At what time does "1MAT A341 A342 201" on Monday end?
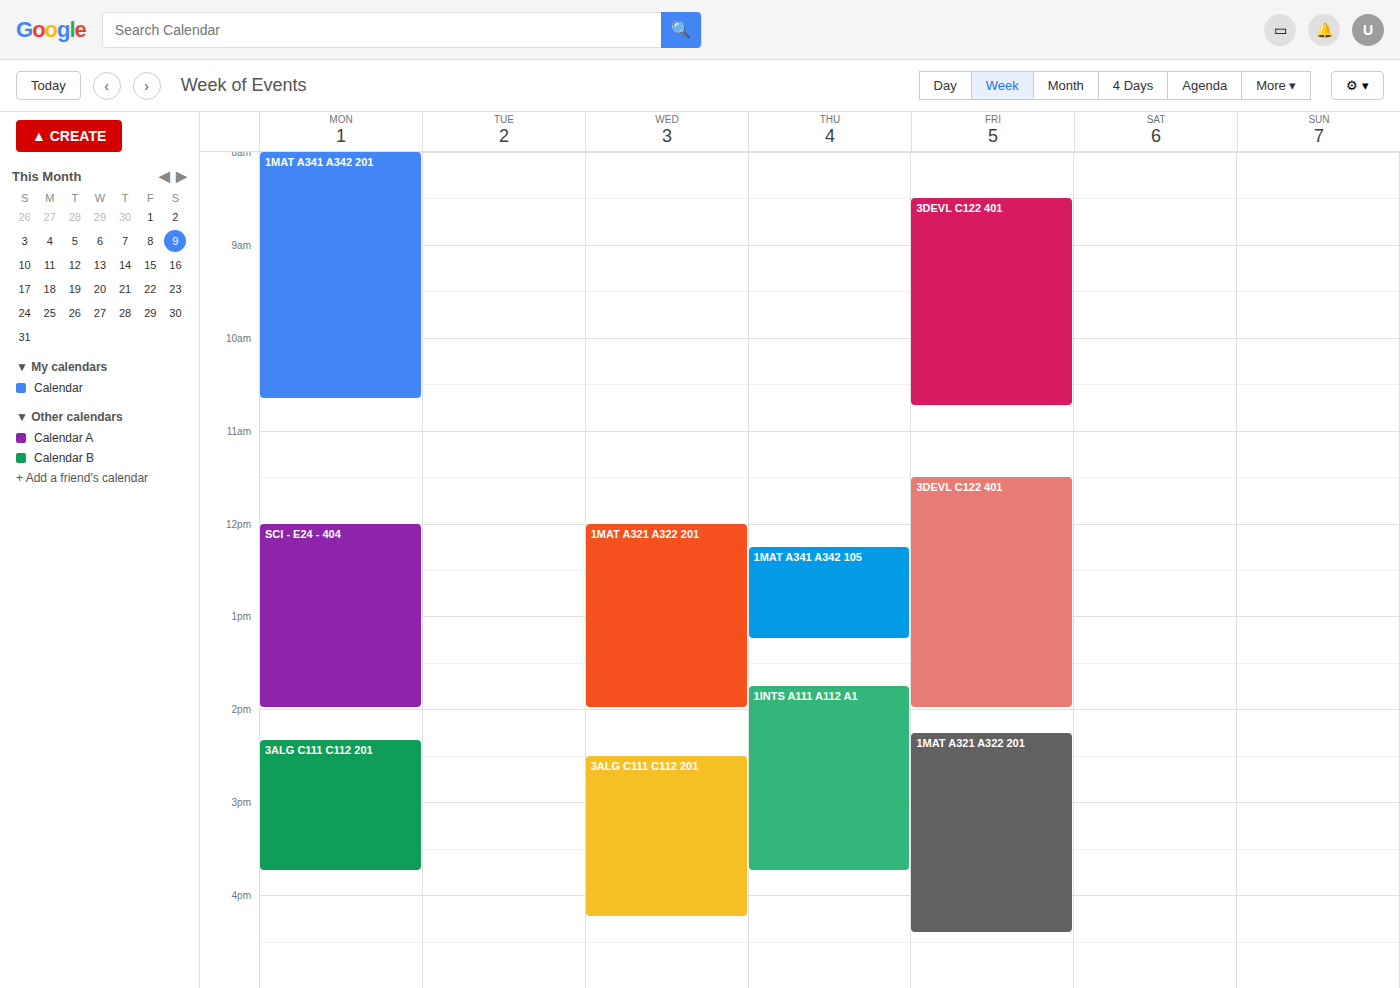
10:40 AM